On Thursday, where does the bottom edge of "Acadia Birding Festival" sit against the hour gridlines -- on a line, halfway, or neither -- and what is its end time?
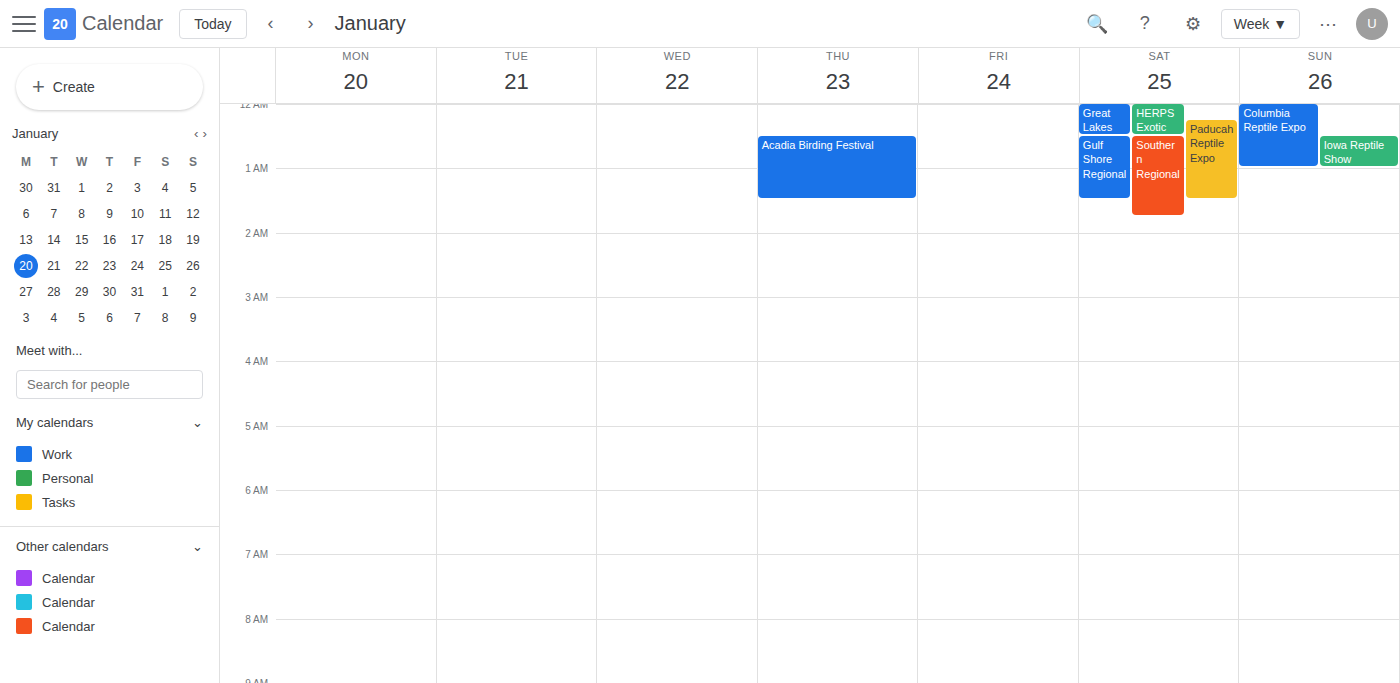
1:30 AM -- halfway between the 1 AM and 2 AM lines.